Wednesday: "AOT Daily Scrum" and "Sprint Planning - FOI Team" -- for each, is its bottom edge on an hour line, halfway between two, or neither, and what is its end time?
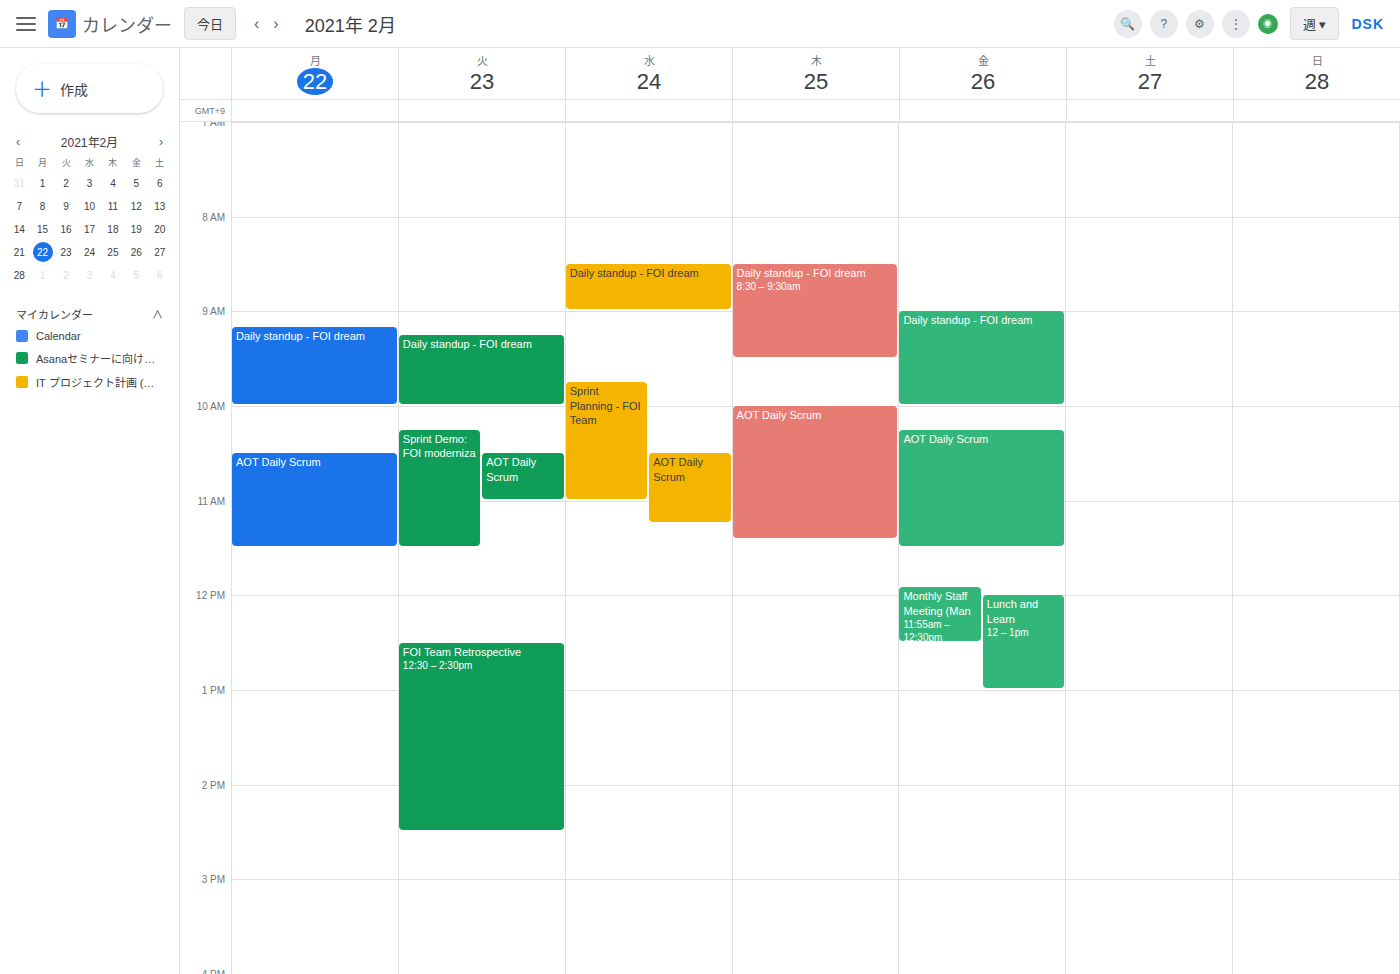
"AOT Daily Scrum": 11:15 AM, neither: a quarter of the way from the 11 AM line to the 12 PM line. "Sprint Planning - FOI Team": 11:00 AM, exactly on the 11 AM line.